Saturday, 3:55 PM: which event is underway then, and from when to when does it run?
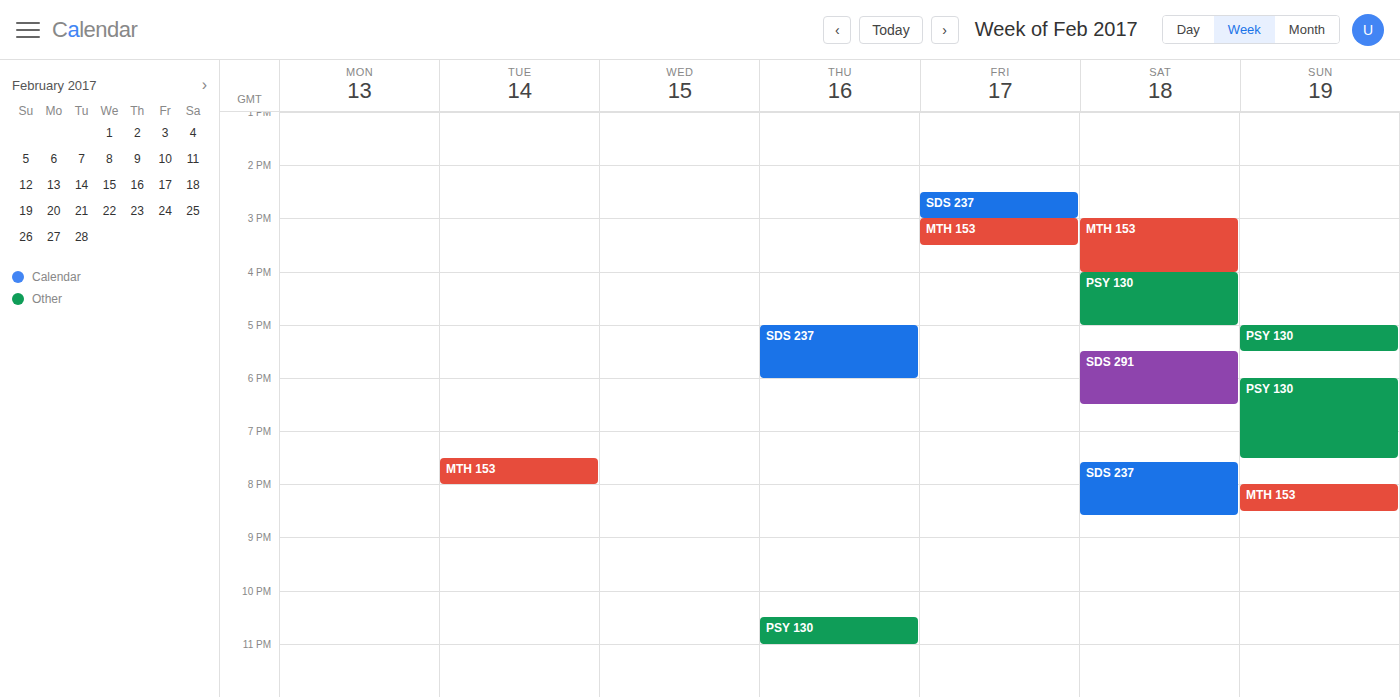
"MTH 153", 3:00 PM to 4:00 PM